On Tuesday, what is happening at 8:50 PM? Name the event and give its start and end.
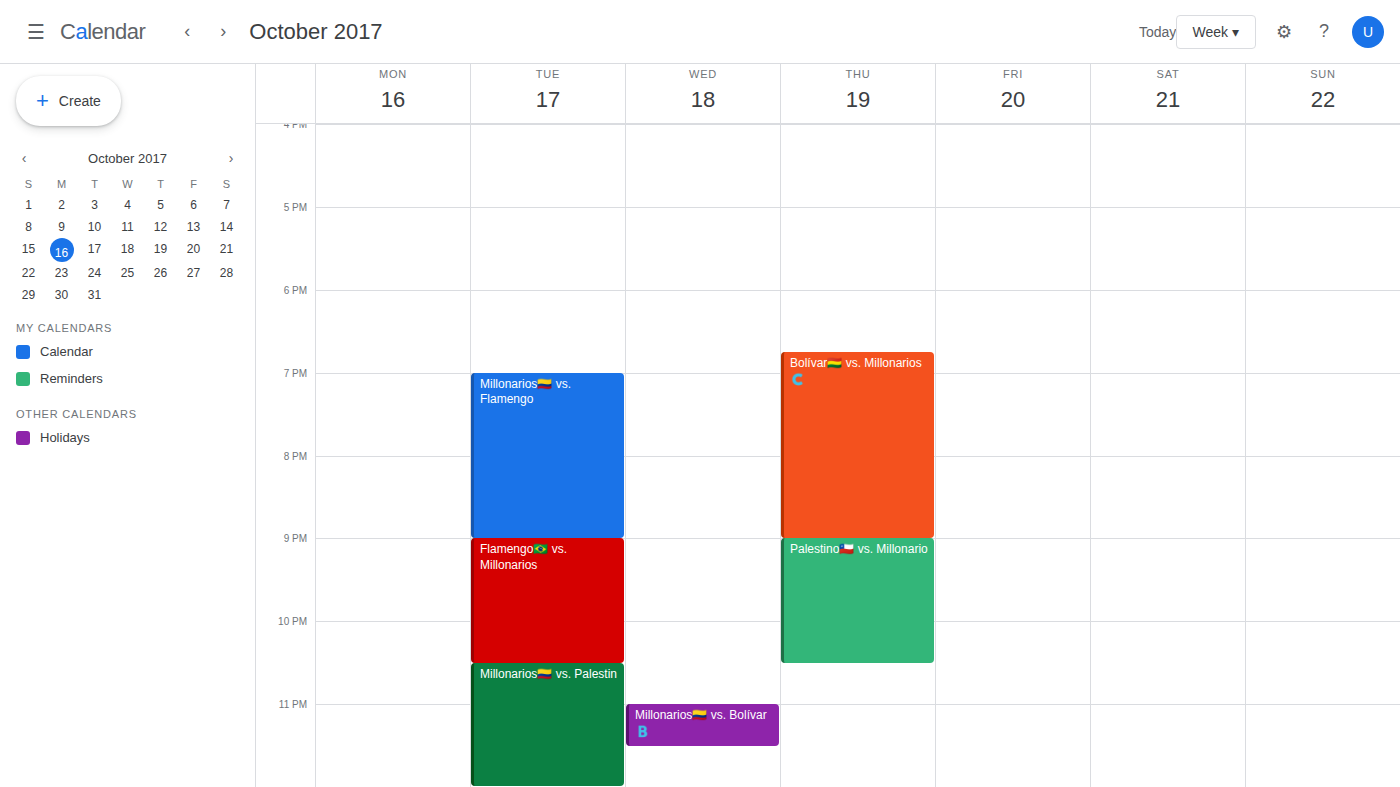
"Millonarios🇨🇴 vs. Flamengo", 7:00 PM to 9:00 PM